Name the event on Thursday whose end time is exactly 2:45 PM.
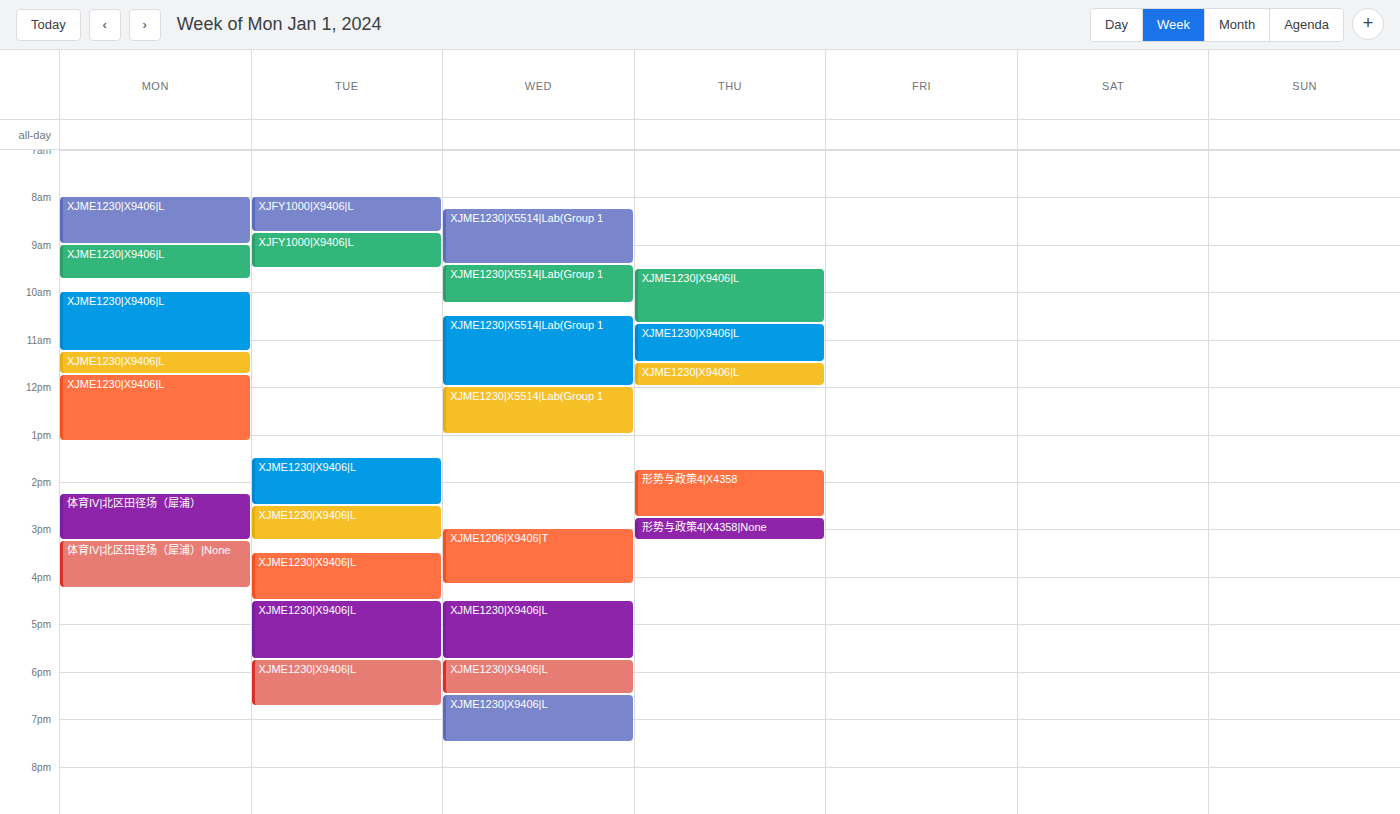
"形势与政策4|X4358"